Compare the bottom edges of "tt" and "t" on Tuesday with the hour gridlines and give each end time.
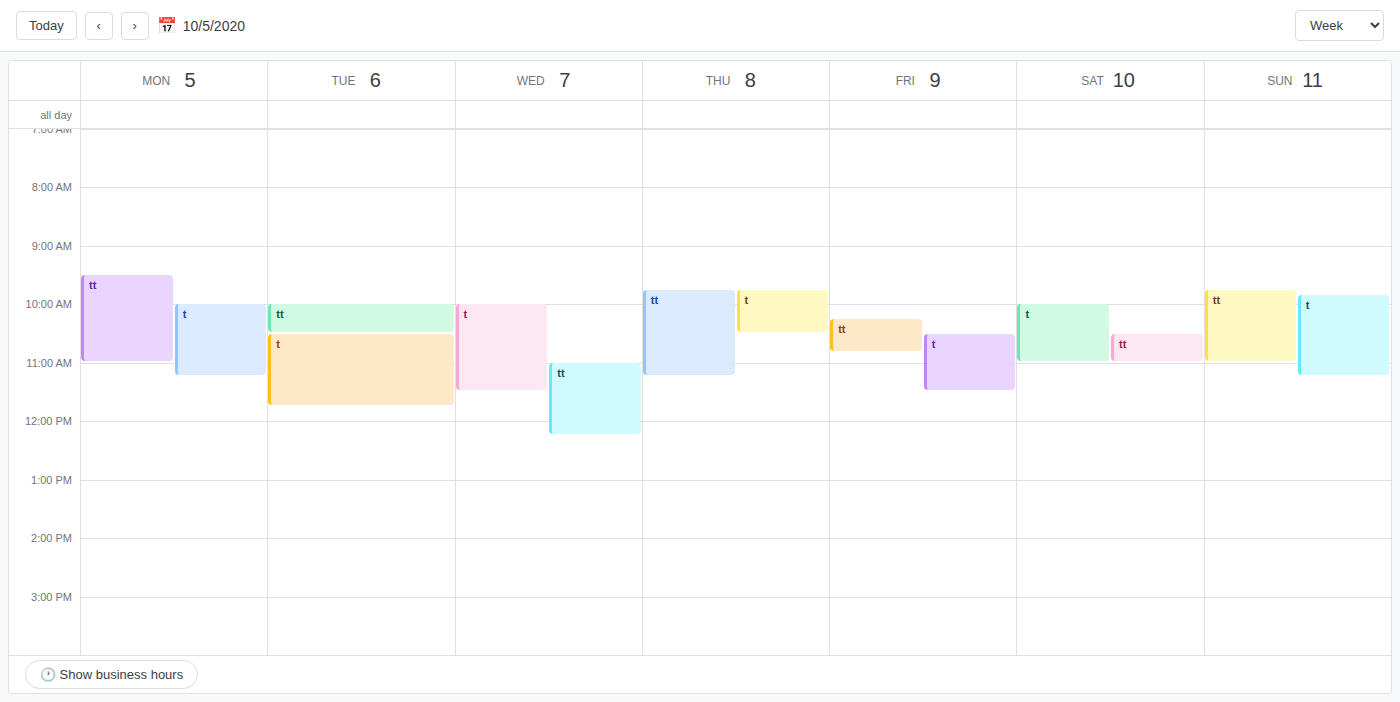
"tt": 10:30 AM, halfway between the 10 AM and 11 AM lines. "t": 11:45 AM, neither: three quarters of the way from the 11 AM line to the 12 PM line.